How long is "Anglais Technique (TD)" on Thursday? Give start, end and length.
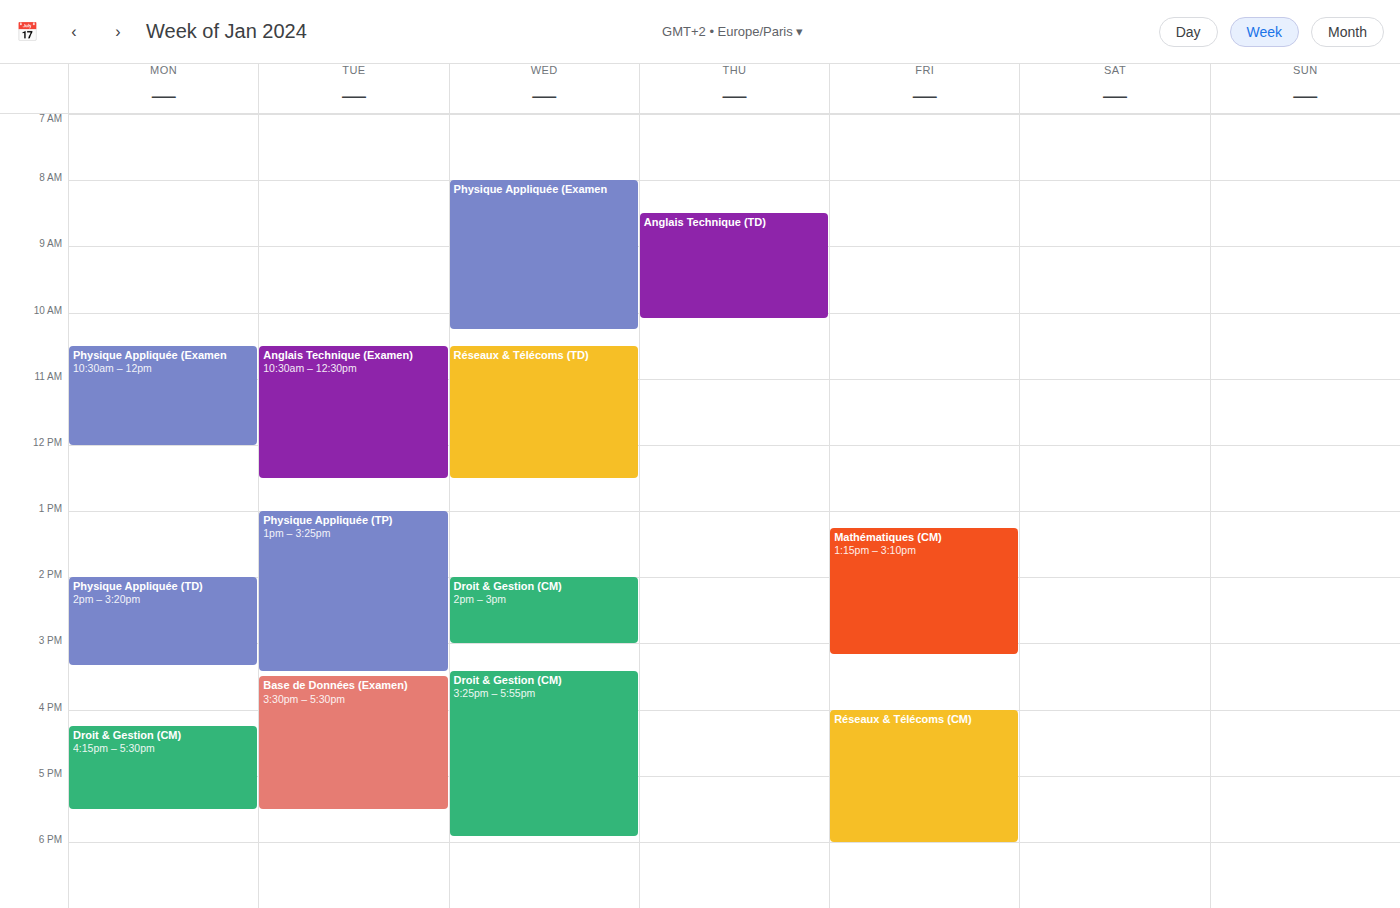
08:30 to 10:05, 1 hour 35 minutes